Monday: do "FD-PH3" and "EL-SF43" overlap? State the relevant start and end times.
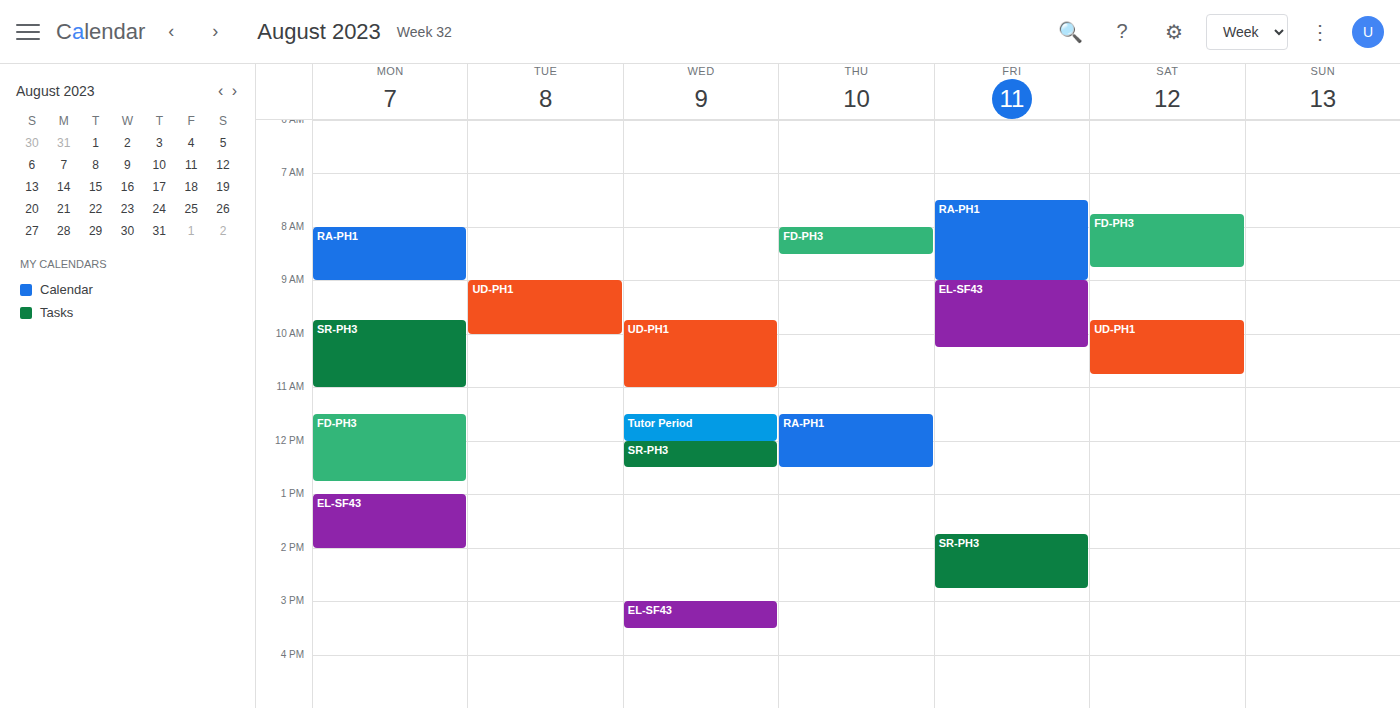
"FD-PH3" ends at 12:45 PM and "EL-SF43" starts at 1:00 PM -- no overlap.